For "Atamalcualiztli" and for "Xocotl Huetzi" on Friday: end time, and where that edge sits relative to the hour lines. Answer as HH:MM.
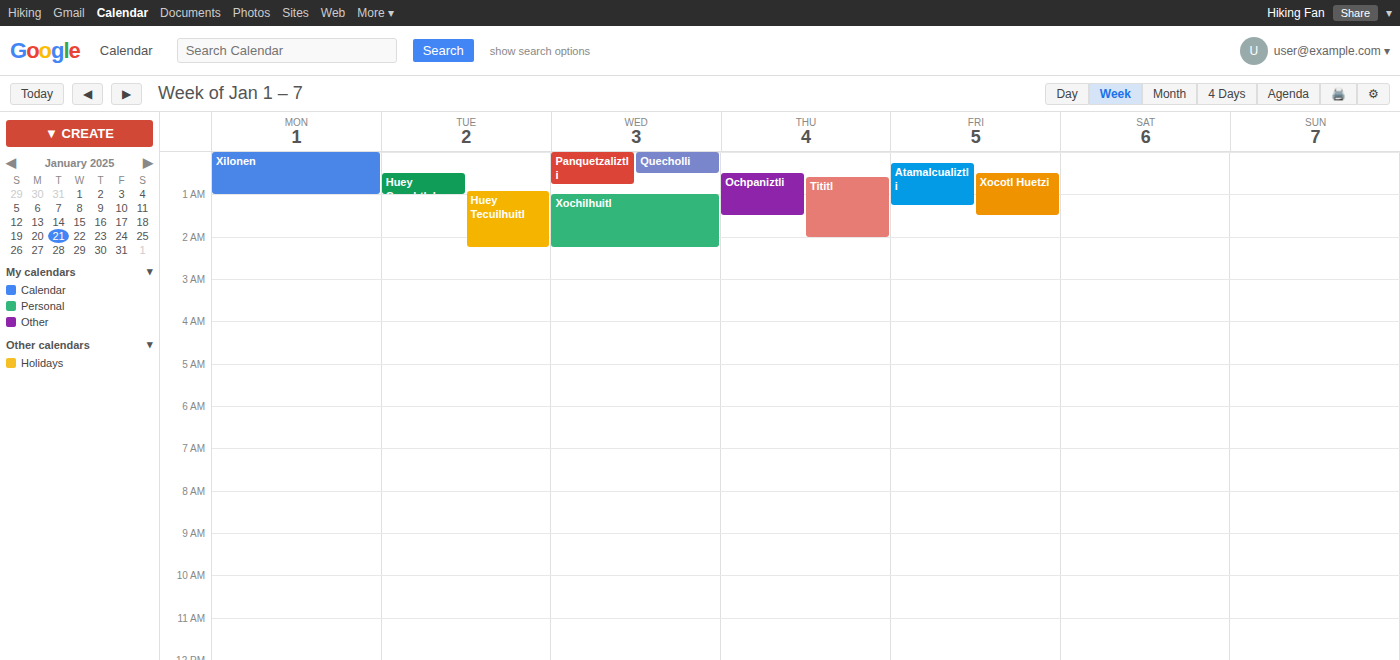
"Atamalcualiztli": 01:15, neither: a quarter of the way from the 01:00 line to the 02:00 line. "Xocotl Huetzi": 01:30, halfway between the 01:00 and 02:00 lines.